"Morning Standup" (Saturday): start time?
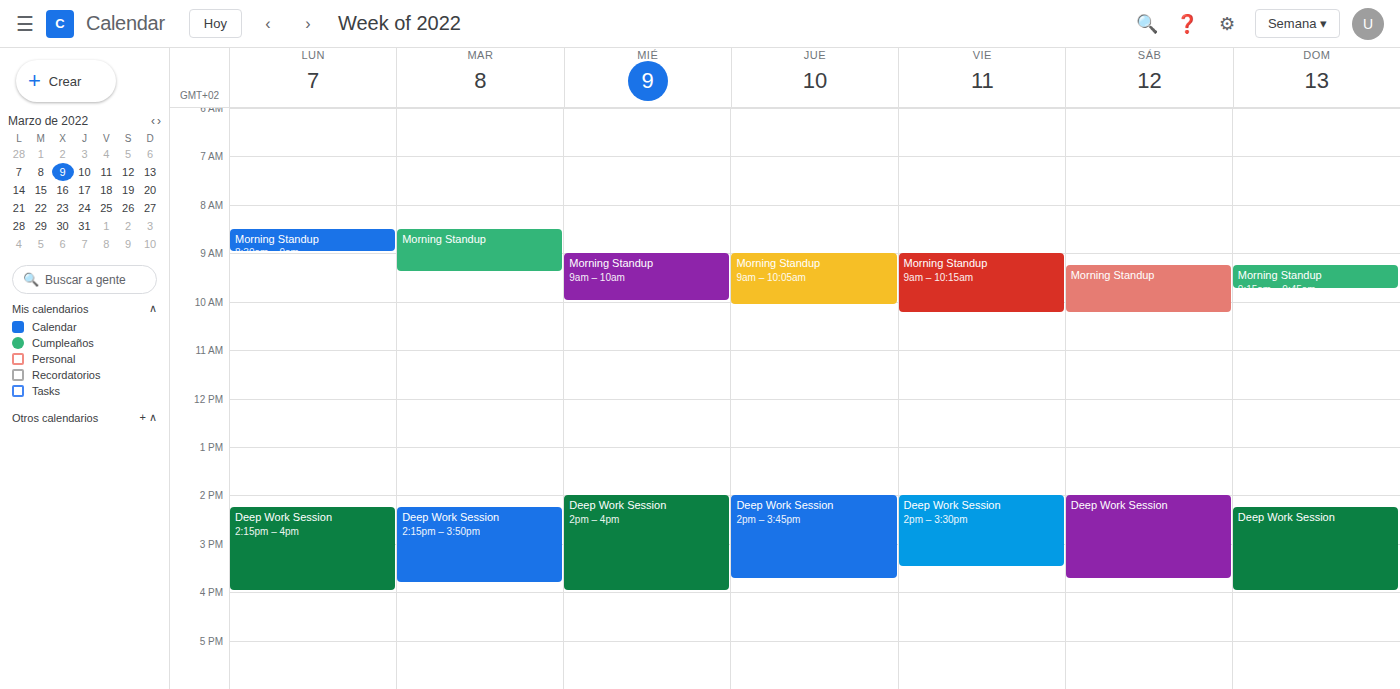
9:15 AM